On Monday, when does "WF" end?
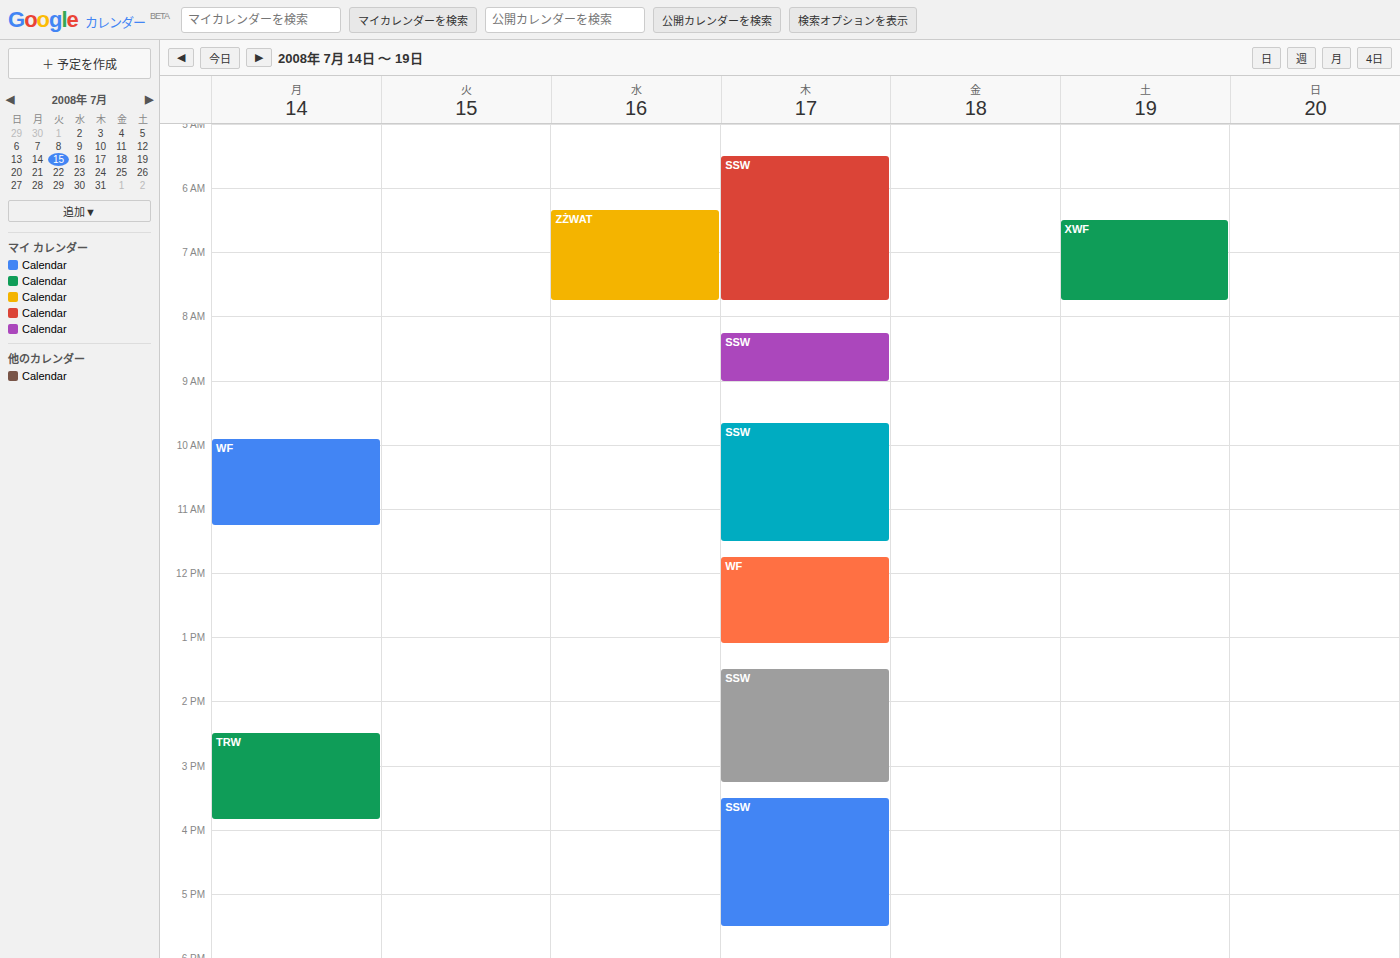
11:15 AM